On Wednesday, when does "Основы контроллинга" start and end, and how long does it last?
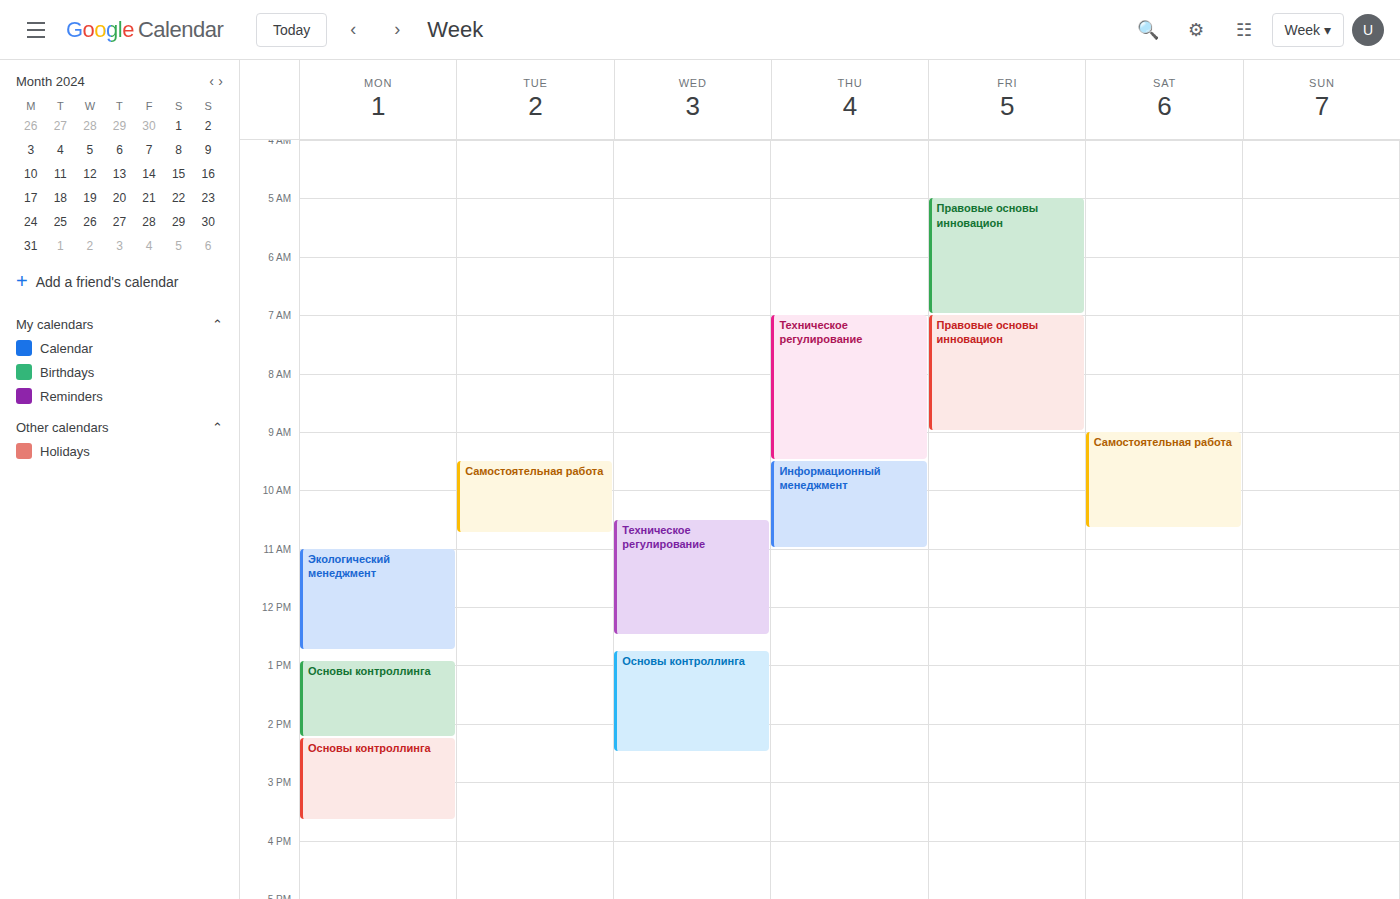
12:45 PM to 2:30 PM, 1 hour 45 minutes